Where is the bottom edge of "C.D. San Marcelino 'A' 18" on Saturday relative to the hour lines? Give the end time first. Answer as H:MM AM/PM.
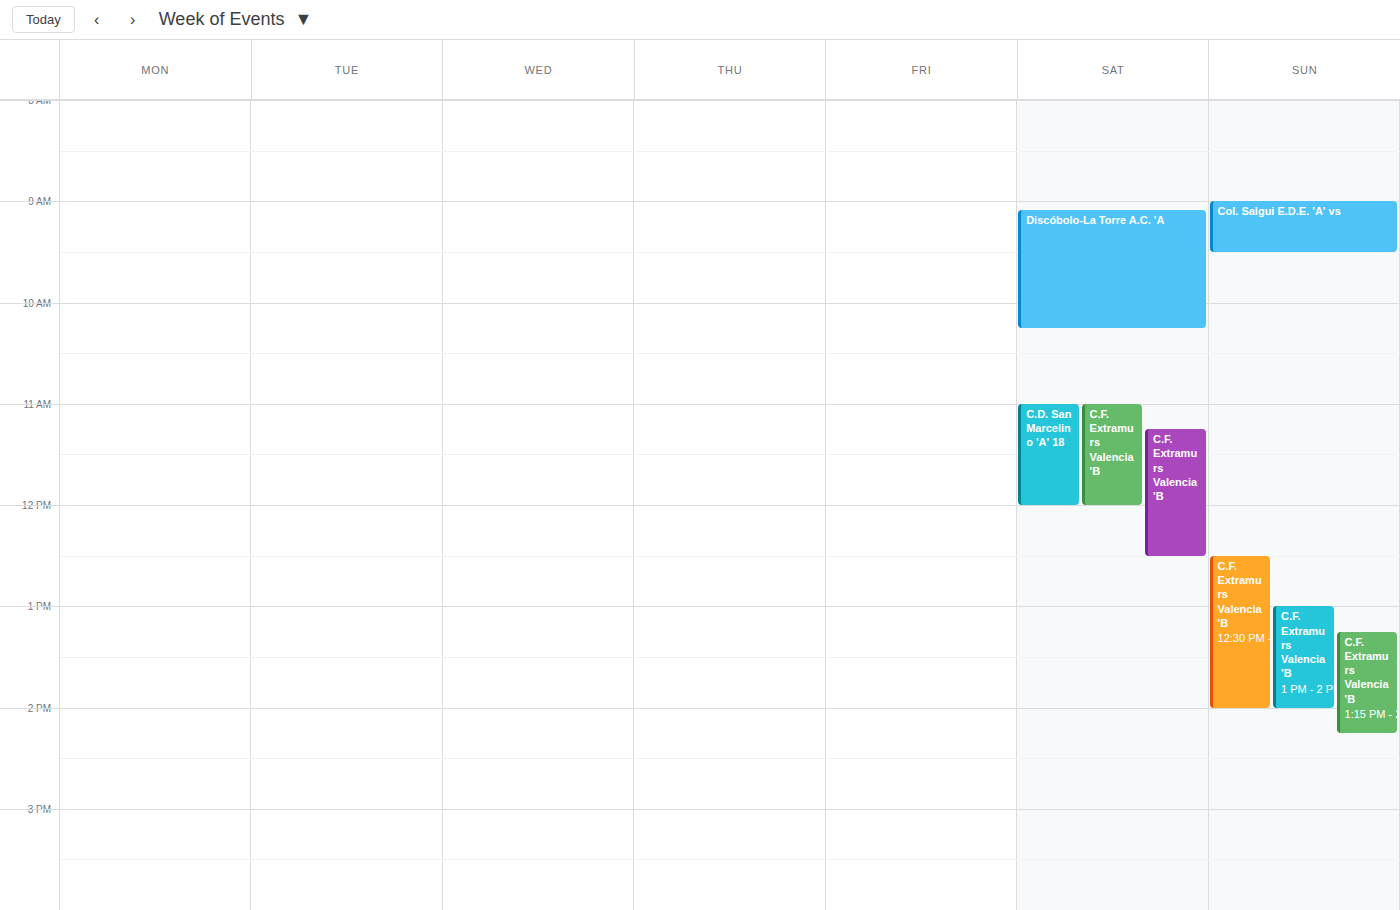
12:00 PM -- exactly on the 12 PM line.